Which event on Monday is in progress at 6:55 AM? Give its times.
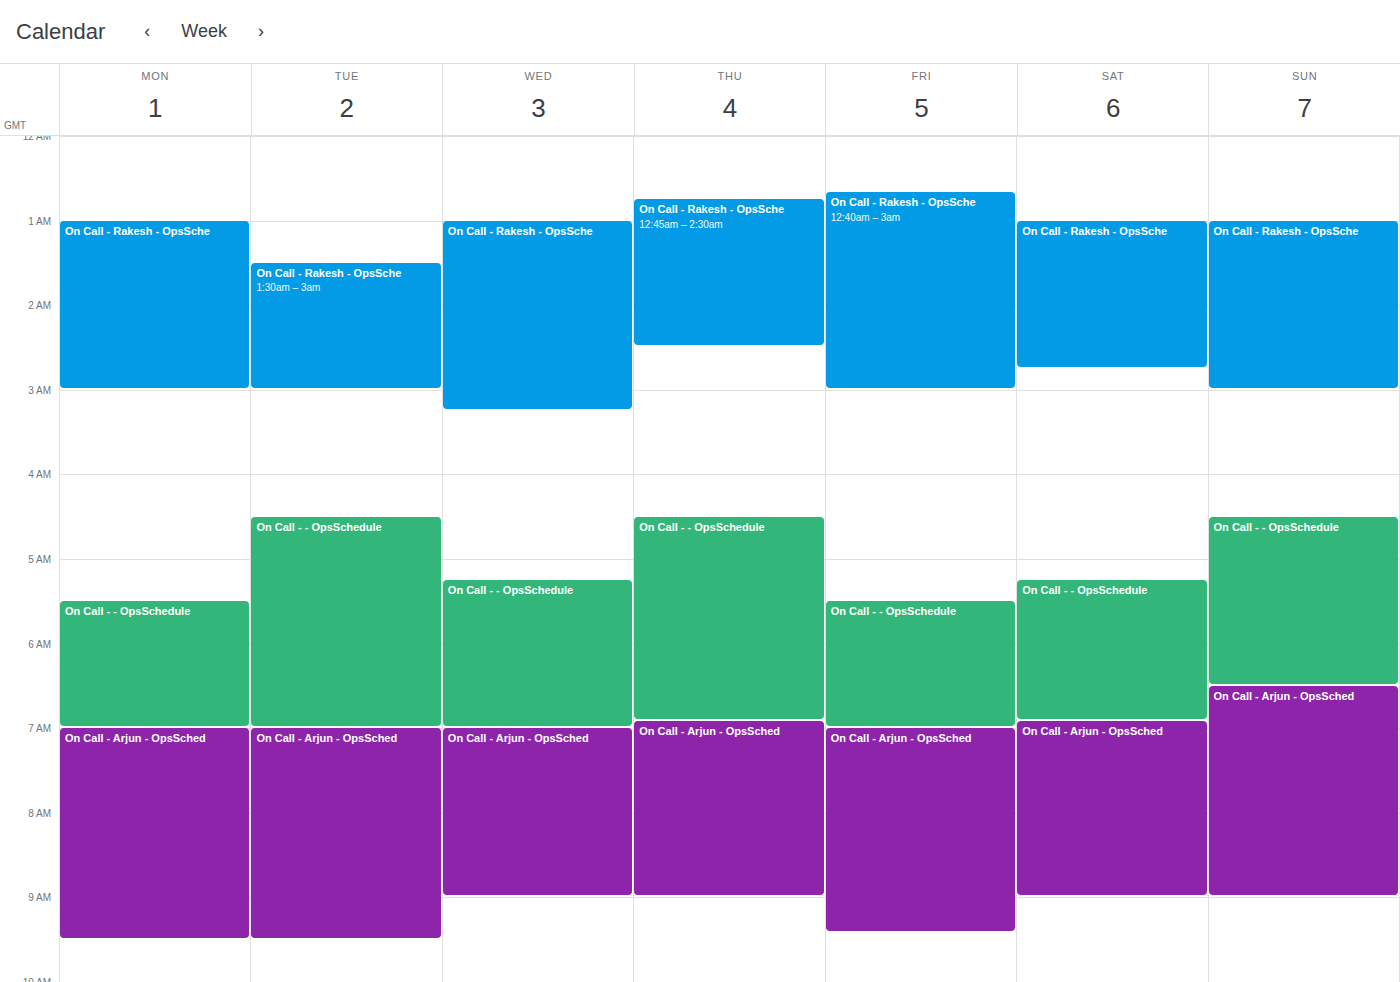
"On Call - - OpsSchedule", 5:30 AM to 7:00 AM